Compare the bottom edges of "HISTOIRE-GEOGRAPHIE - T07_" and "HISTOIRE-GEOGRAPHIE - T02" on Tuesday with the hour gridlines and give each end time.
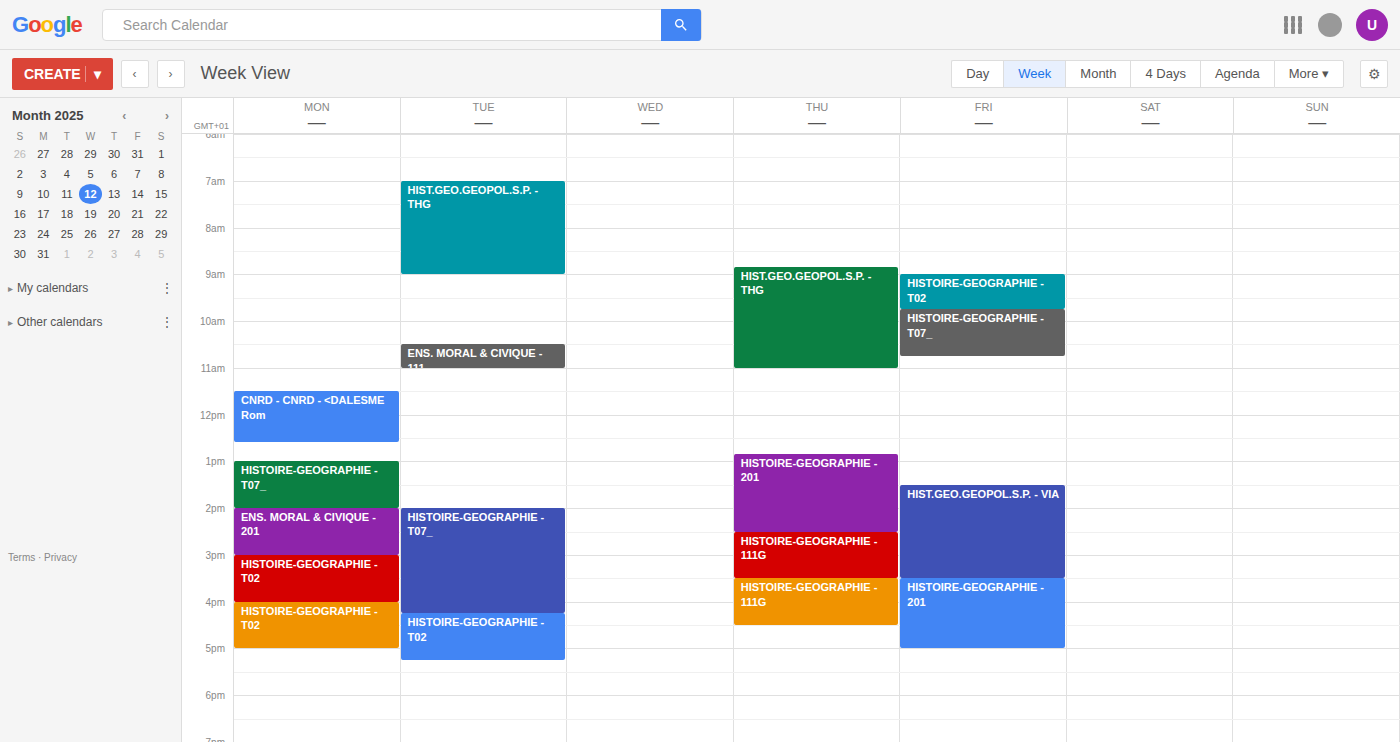
"HISTOIRE-GEOGRAPHIE - T07_": 4:15 PM, neither: a quarter of the way from the 4 PM line to the 5 PM line. "HISTOIRE-GEOGRAPHIE - T02": 5:15 PM, neither: a quarter of the way from the 5 PM line to the 6 PM line.